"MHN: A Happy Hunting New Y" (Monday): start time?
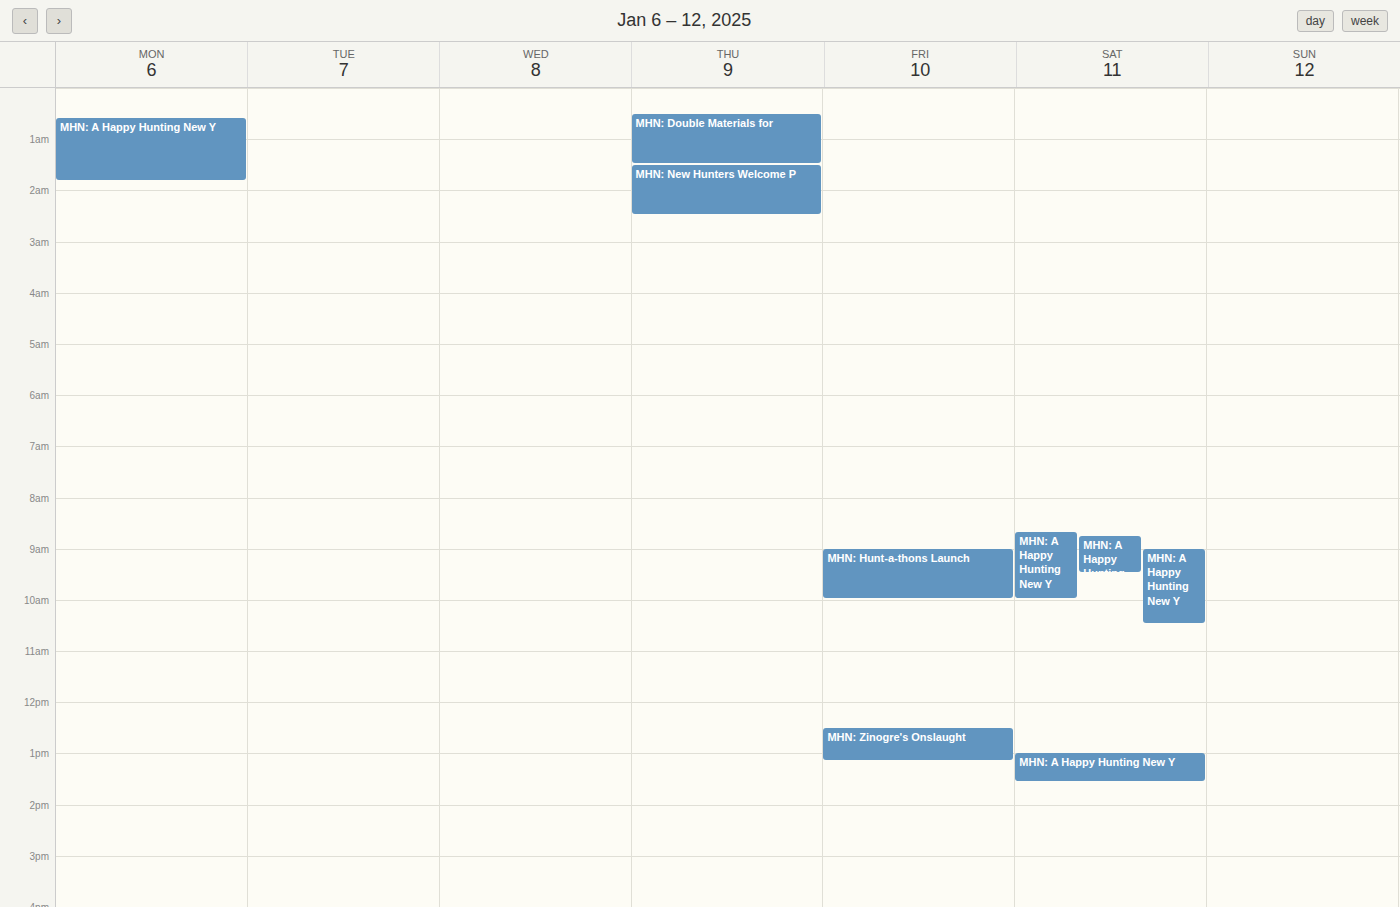
12:35 AM